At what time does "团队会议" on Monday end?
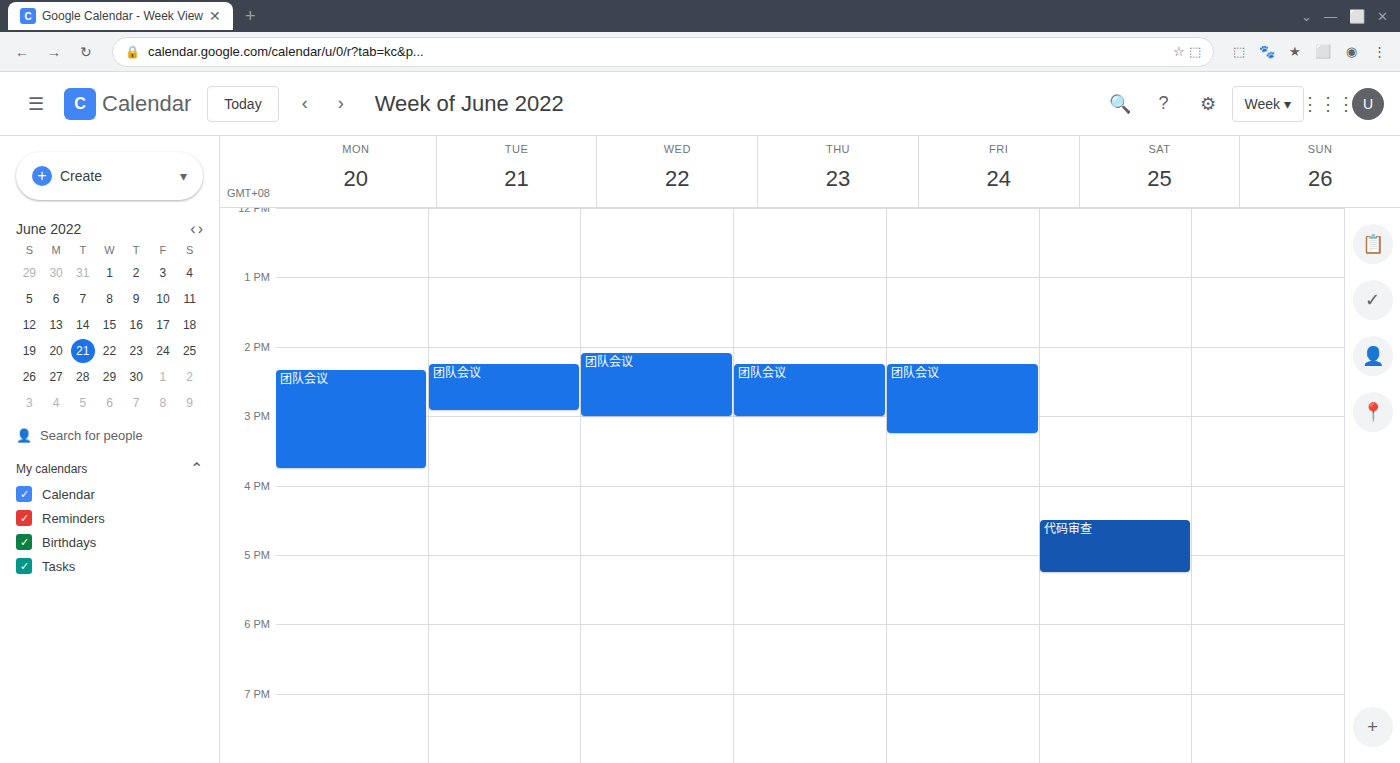
15:45